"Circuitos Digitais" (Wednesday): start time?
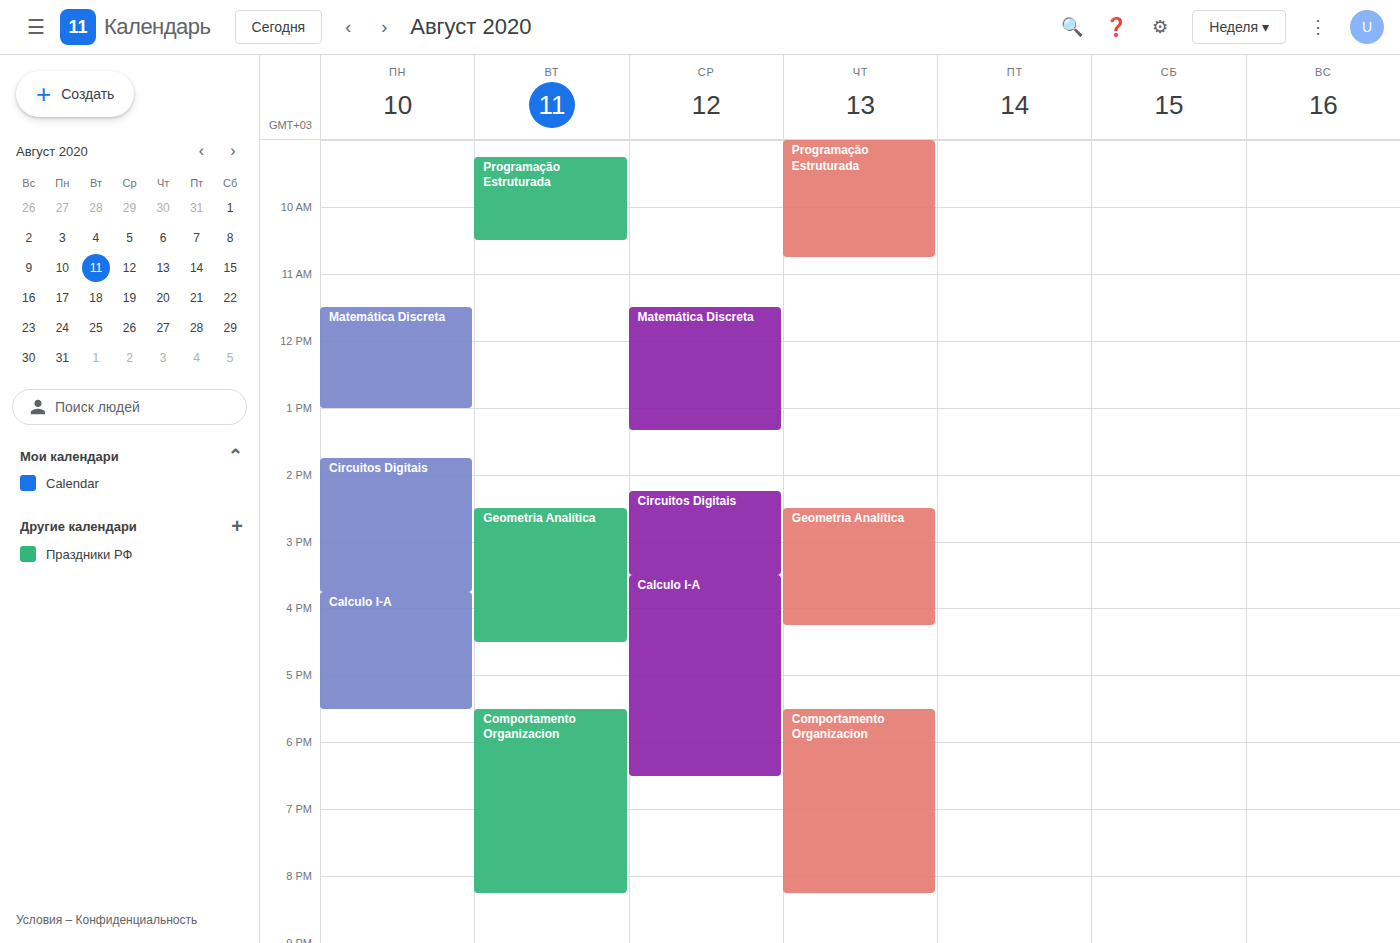
2:15 PM